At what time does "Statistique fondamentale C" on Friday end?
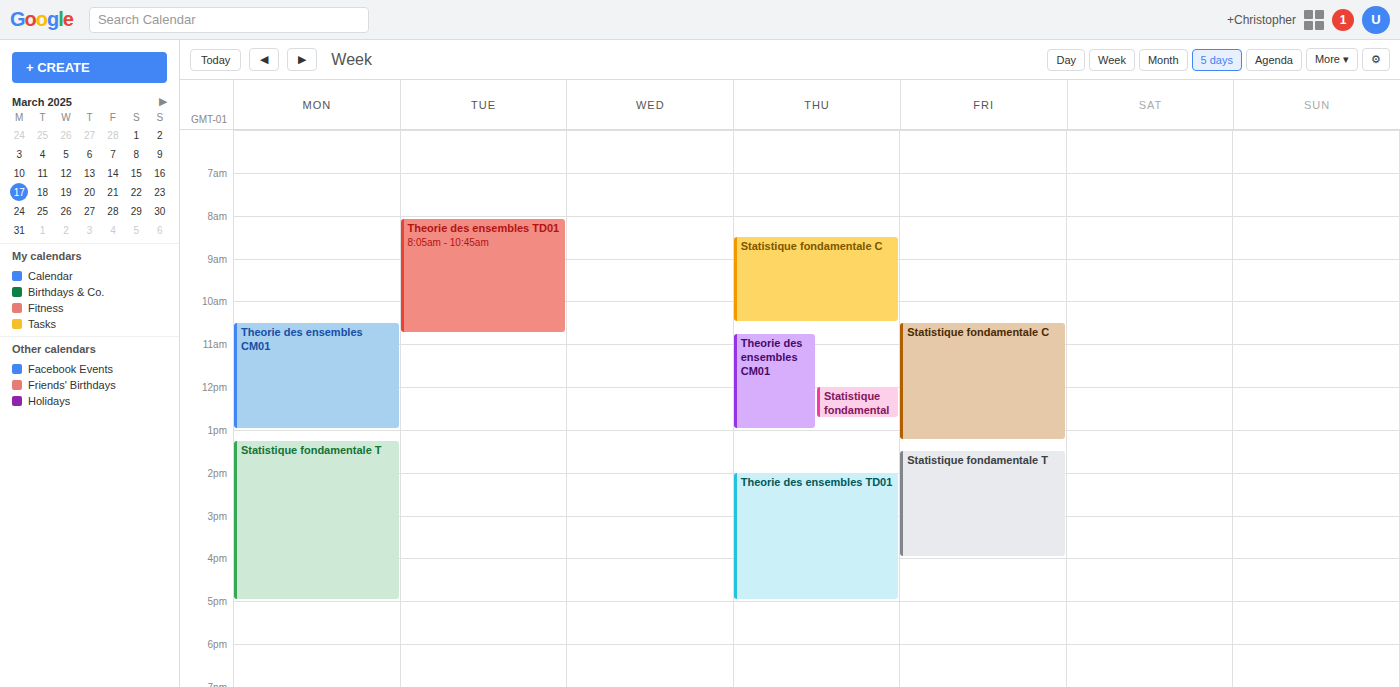
1:15 PM